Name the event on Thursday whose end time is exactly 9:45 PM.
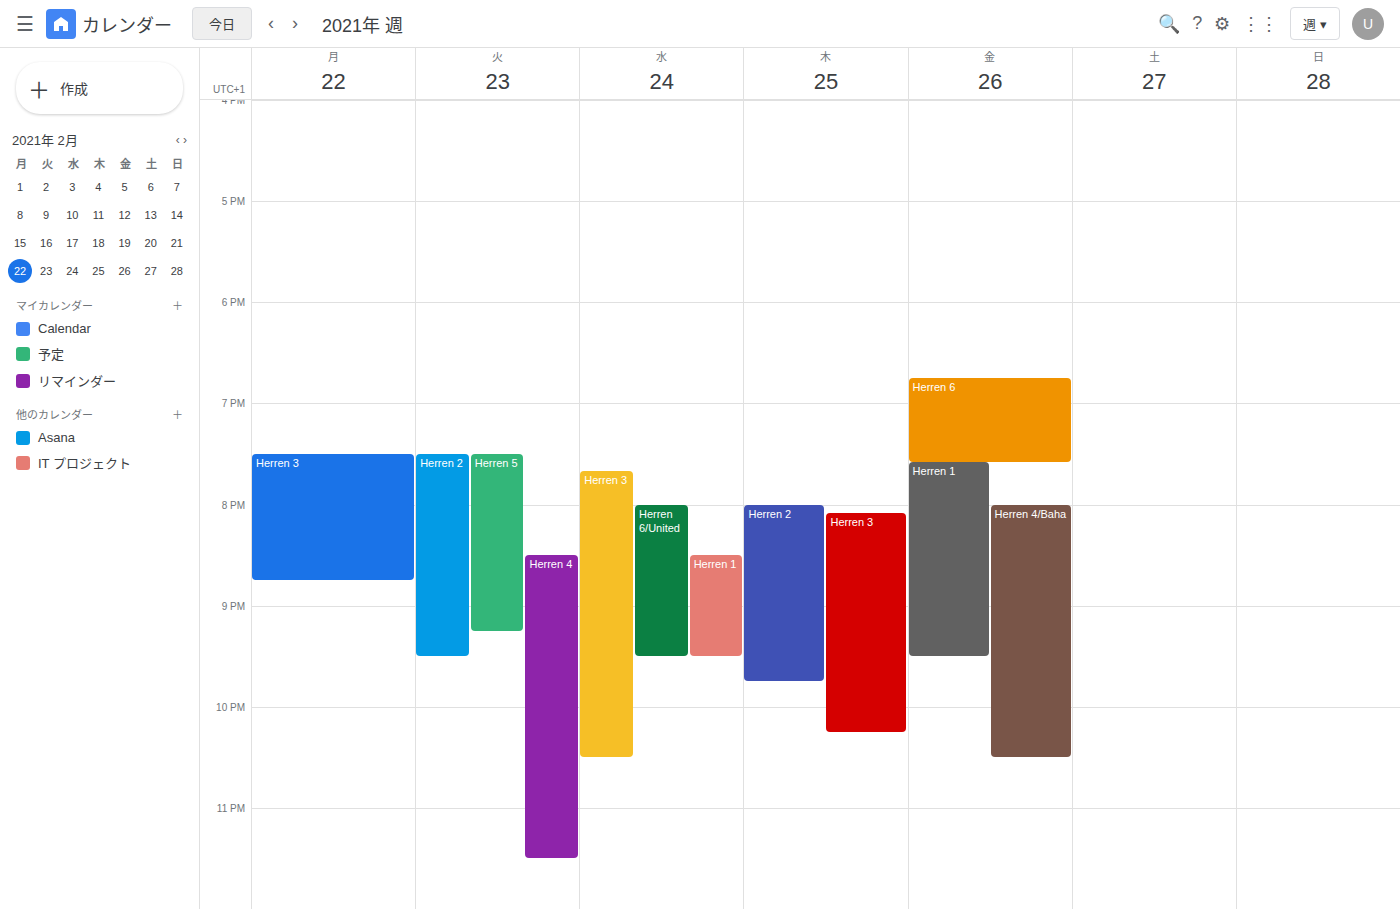
"Herren 2"